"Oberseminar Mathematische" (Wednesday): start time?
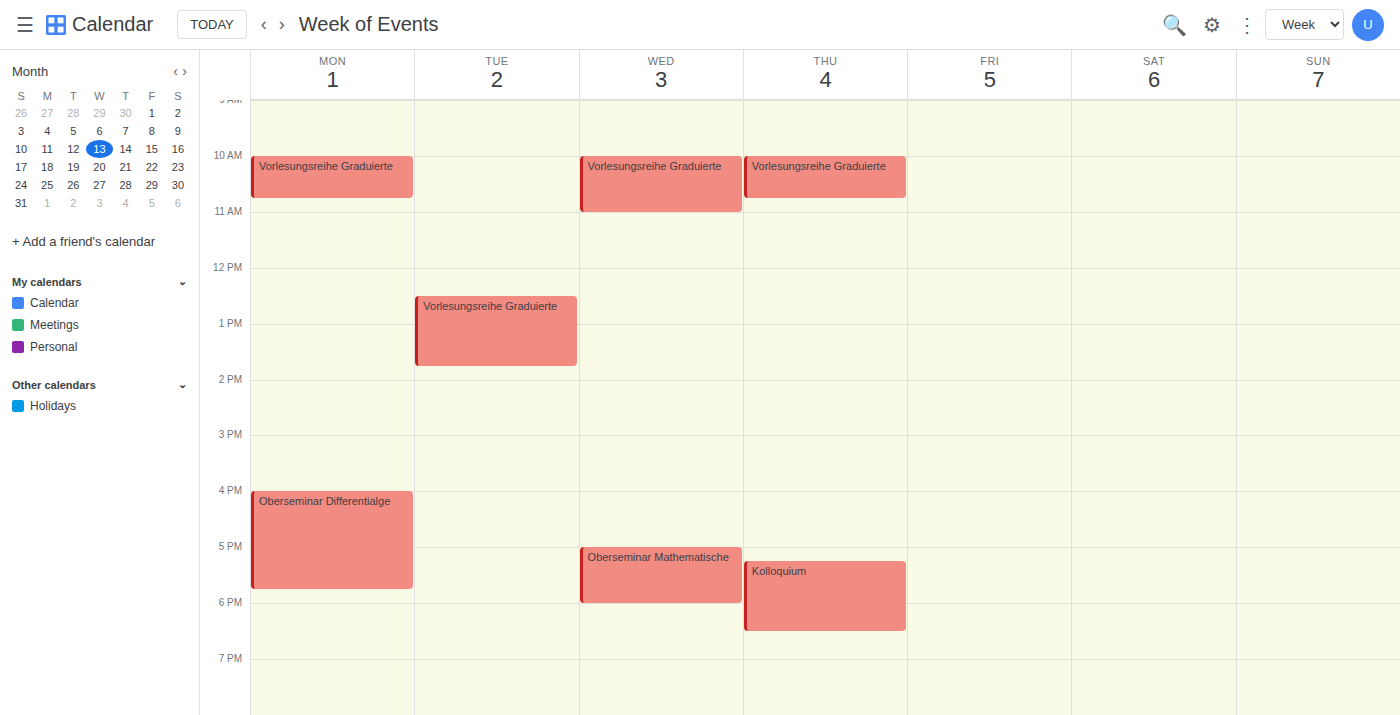
5:00 PM